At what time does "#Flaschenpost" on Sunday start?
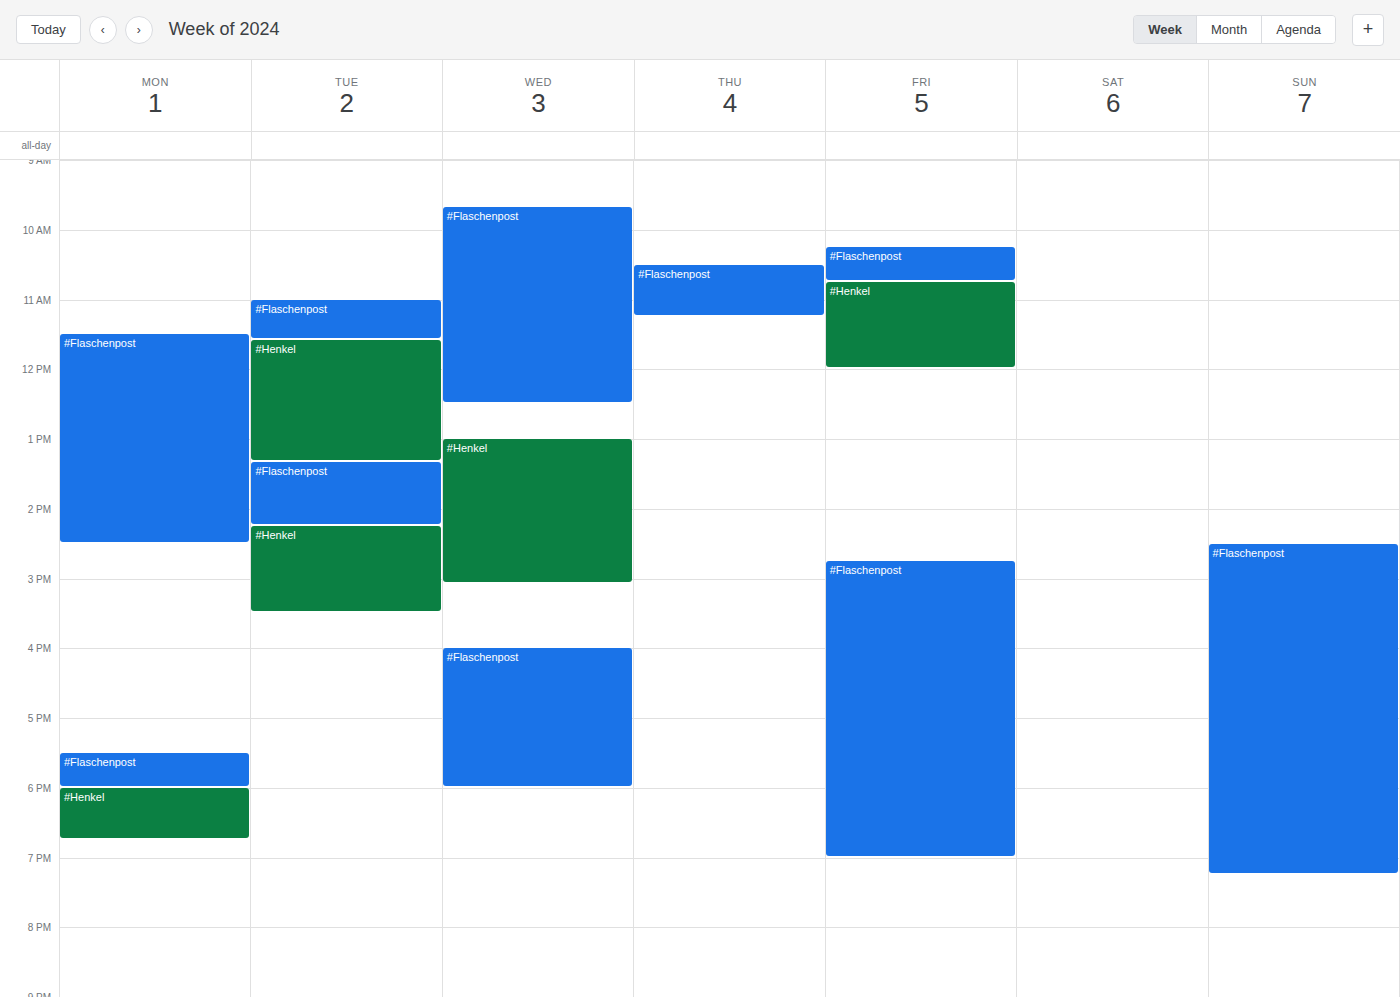
2:30 PM